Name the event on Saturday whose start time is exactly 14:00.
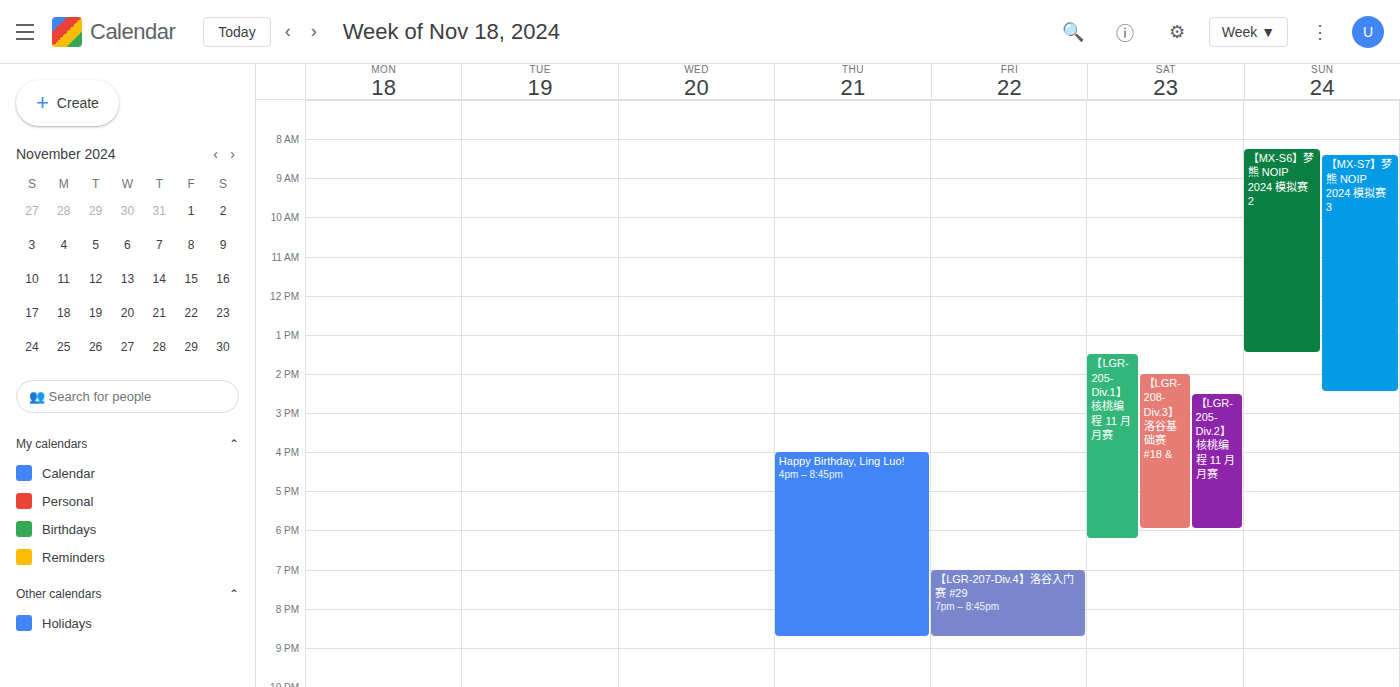
"【LGR-208-Div.3】洛谷基础赛 #18 &"